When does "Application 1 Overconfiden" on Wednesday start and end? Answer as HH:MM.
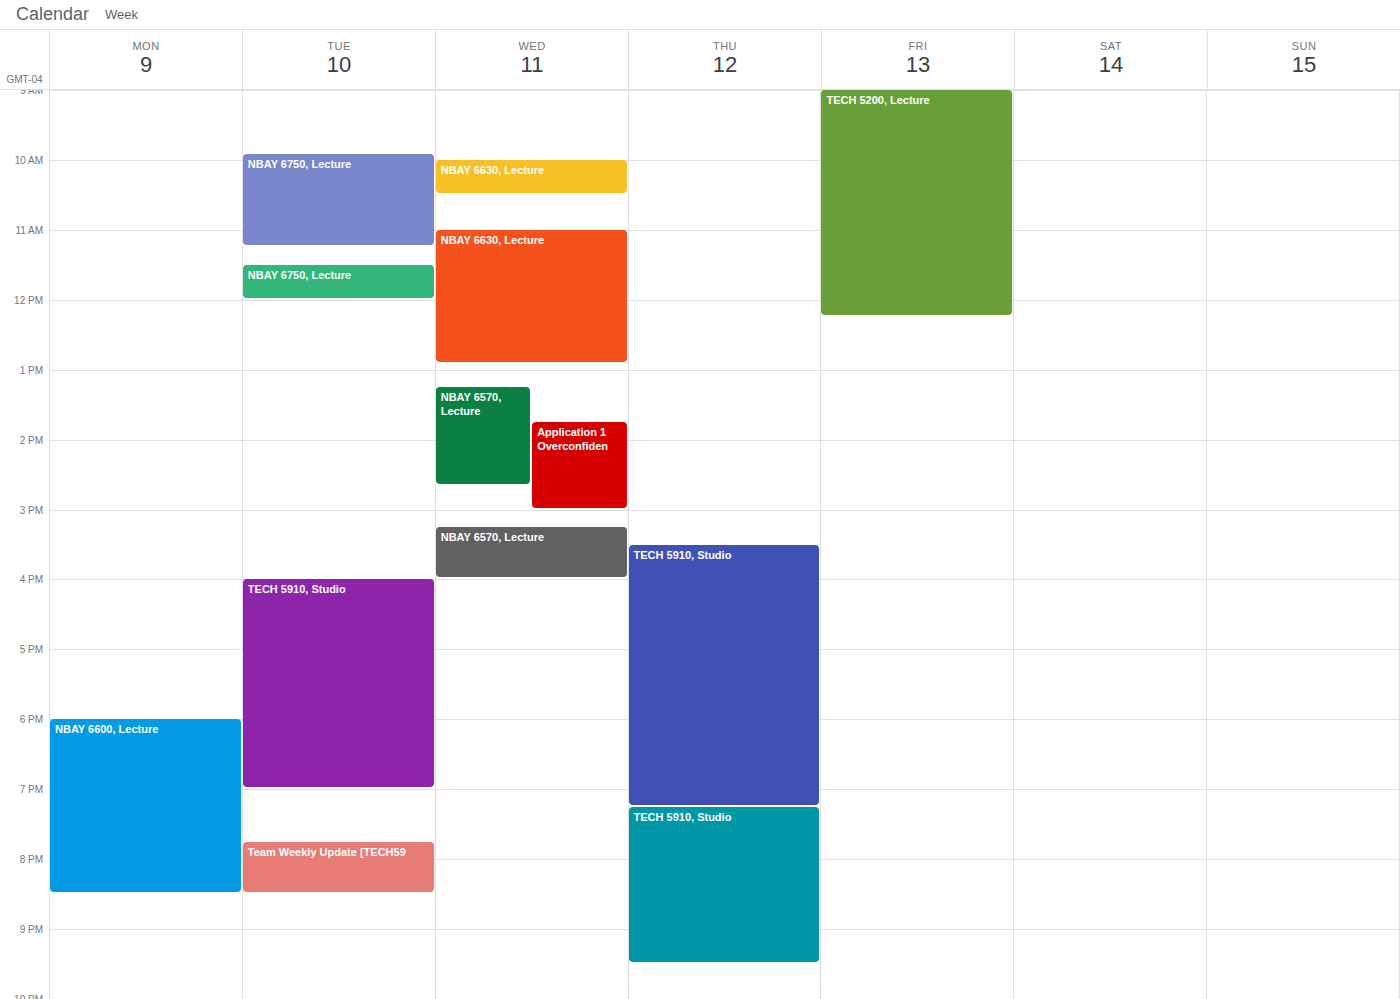
13:45 to 15:00